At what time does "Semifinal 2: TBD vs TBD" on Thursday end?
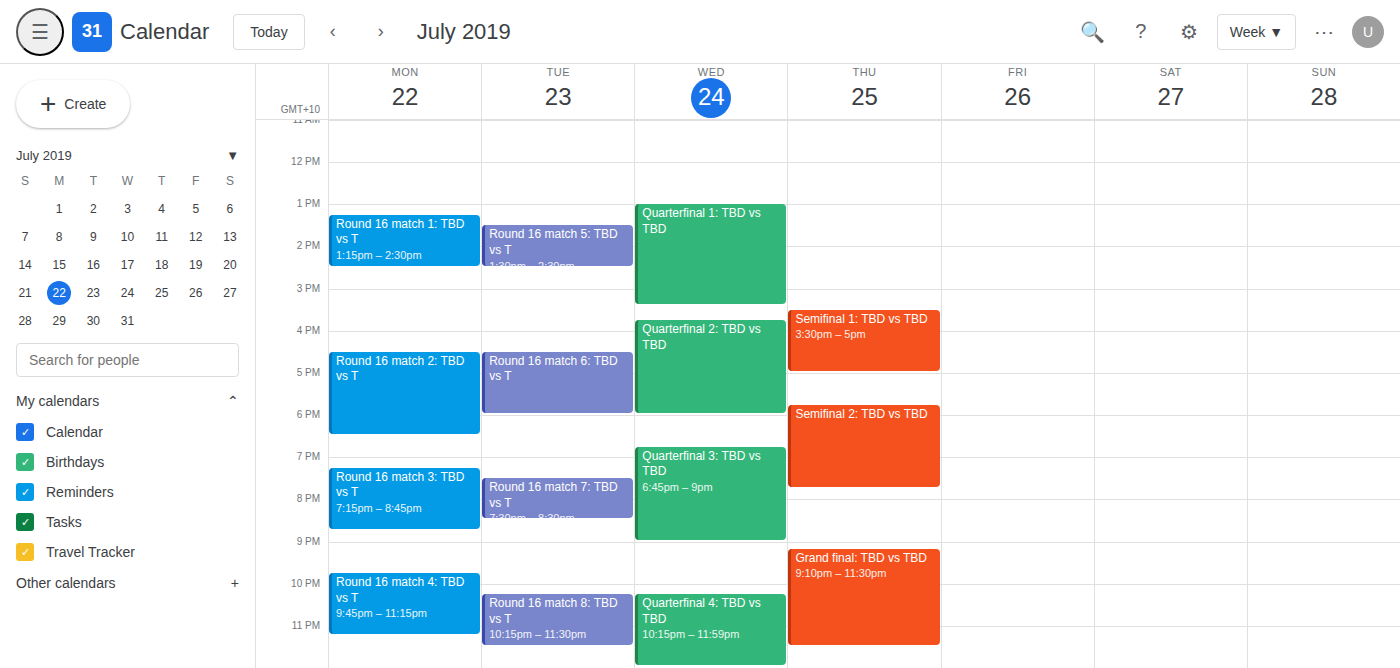
7:45 PM